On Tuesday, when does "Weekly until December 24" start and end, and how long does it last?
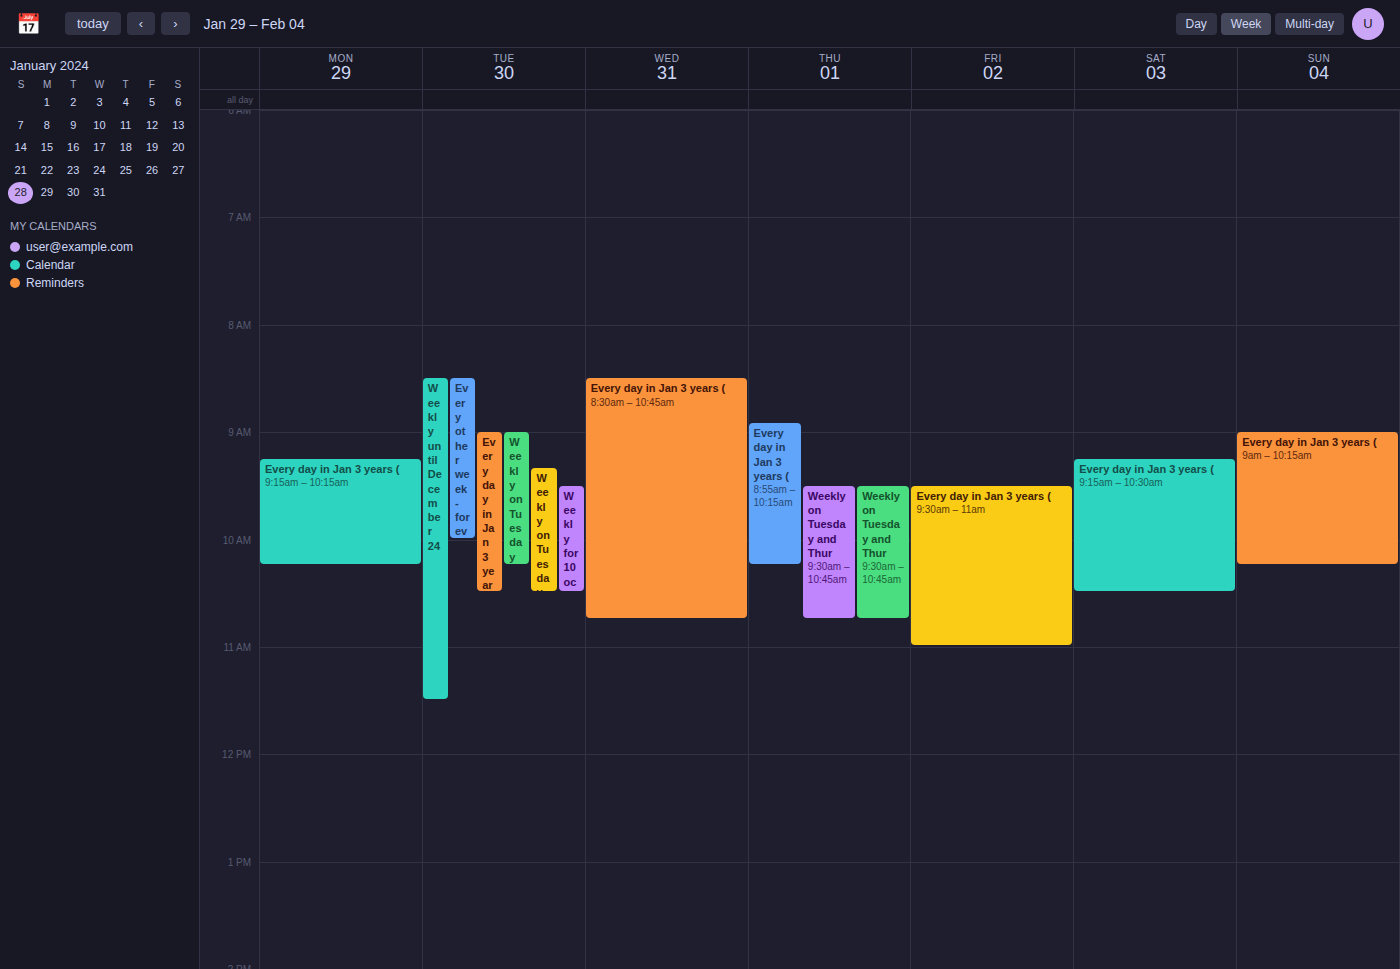
8:30 AM to 11:30 AM, 3 hours